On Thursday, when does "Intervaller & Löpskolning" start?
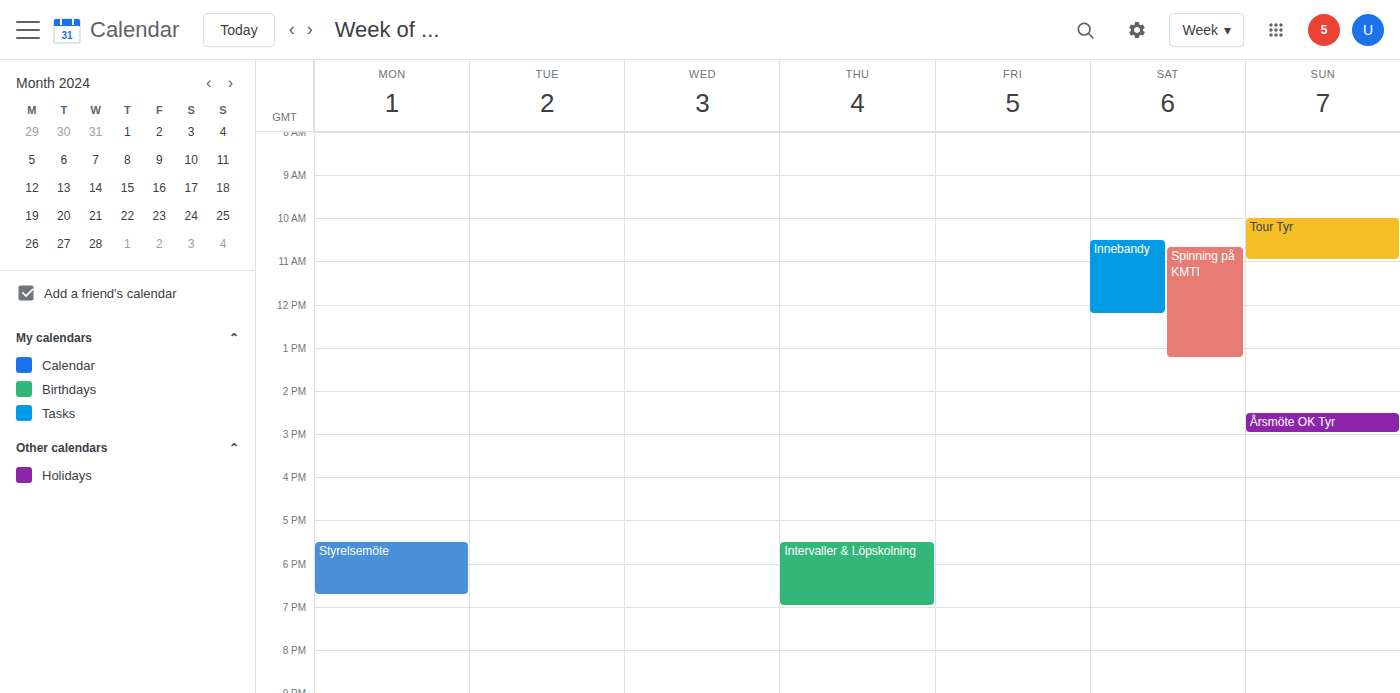
5:30 PM